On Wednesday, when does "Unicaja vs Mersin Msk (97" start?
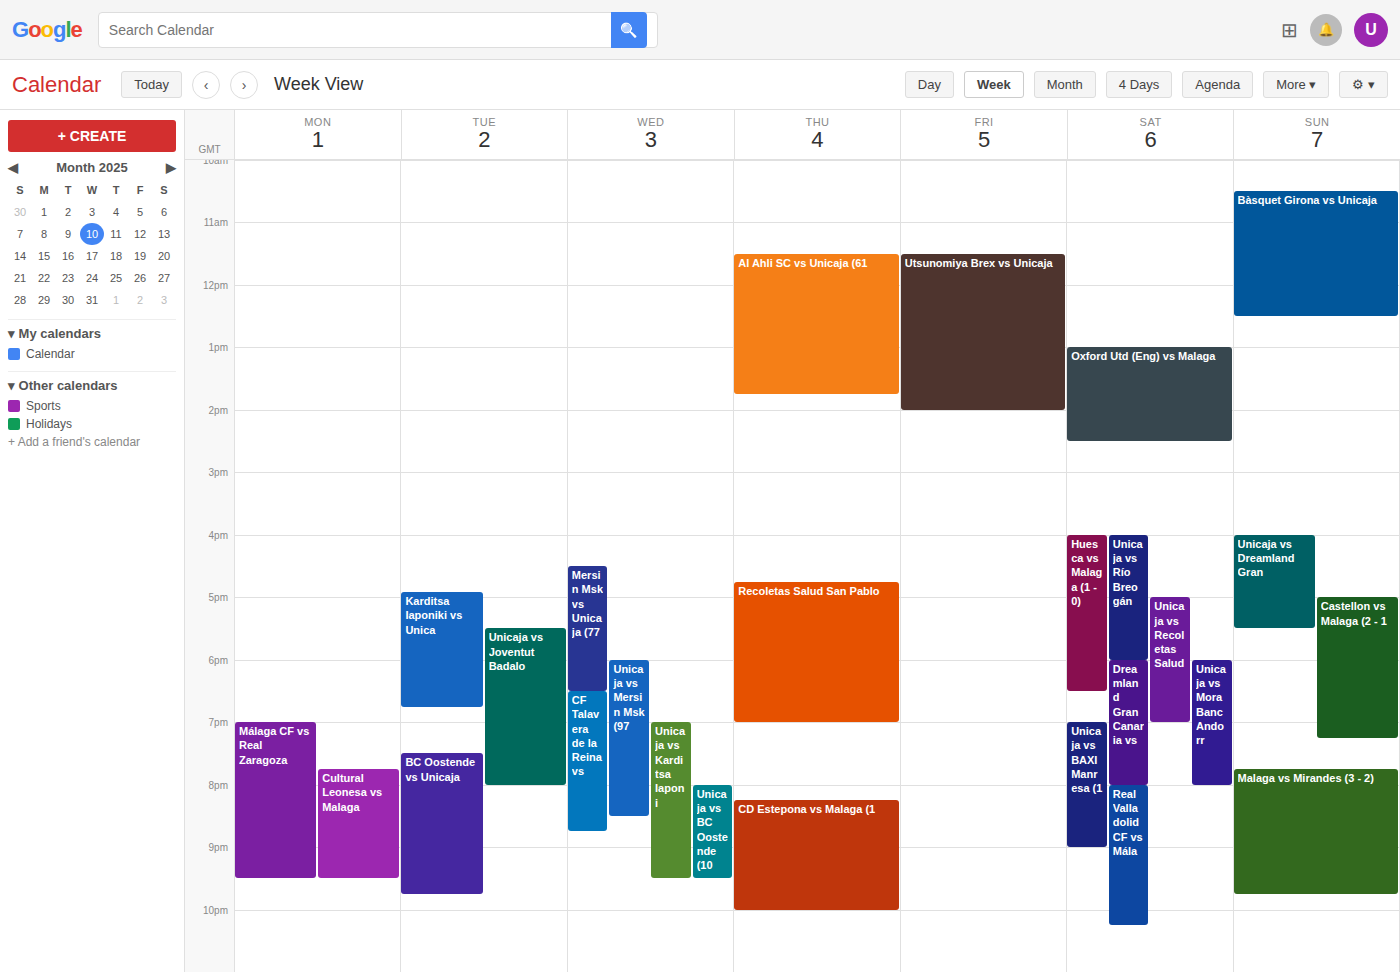
6:00 PM